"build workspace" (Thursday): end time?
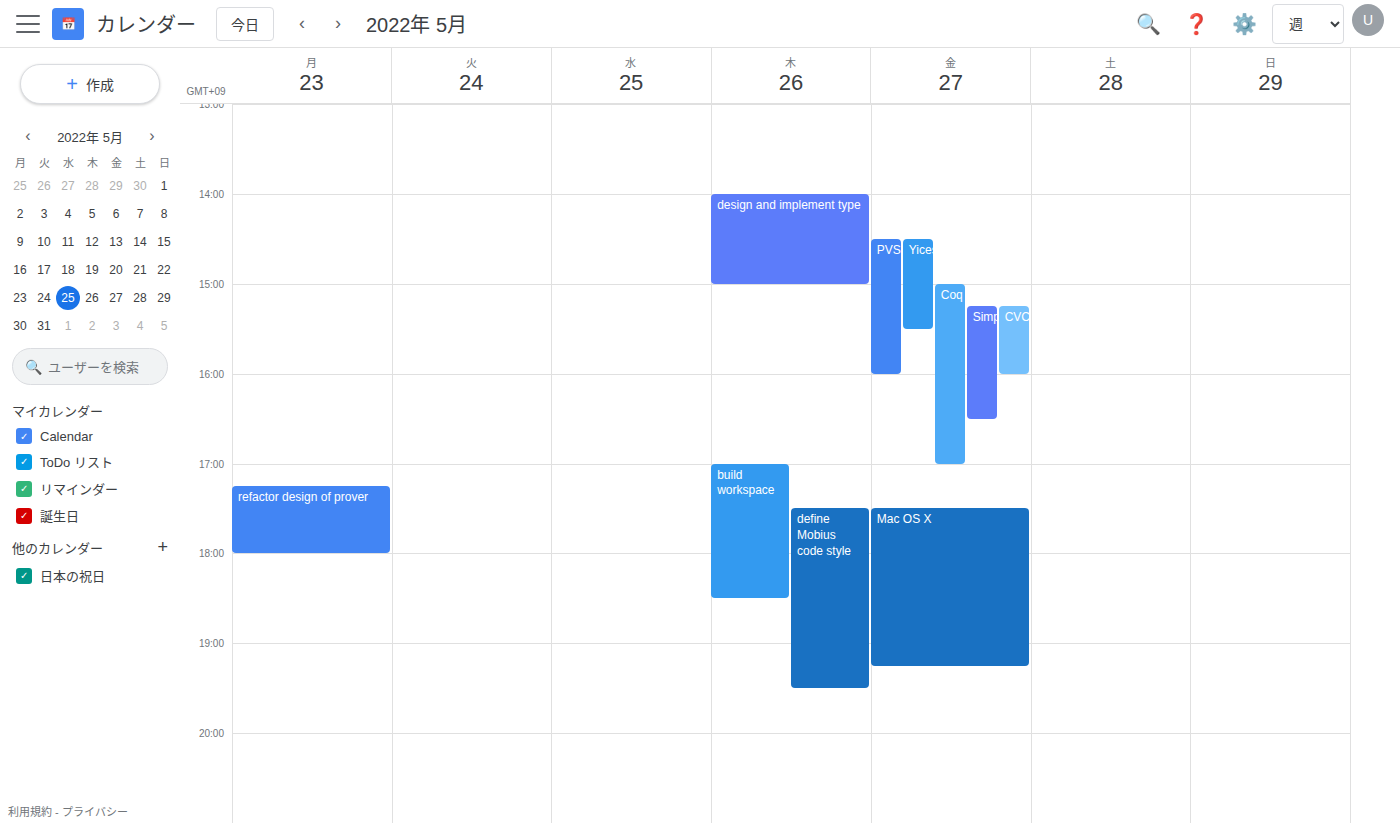
6:30 PM